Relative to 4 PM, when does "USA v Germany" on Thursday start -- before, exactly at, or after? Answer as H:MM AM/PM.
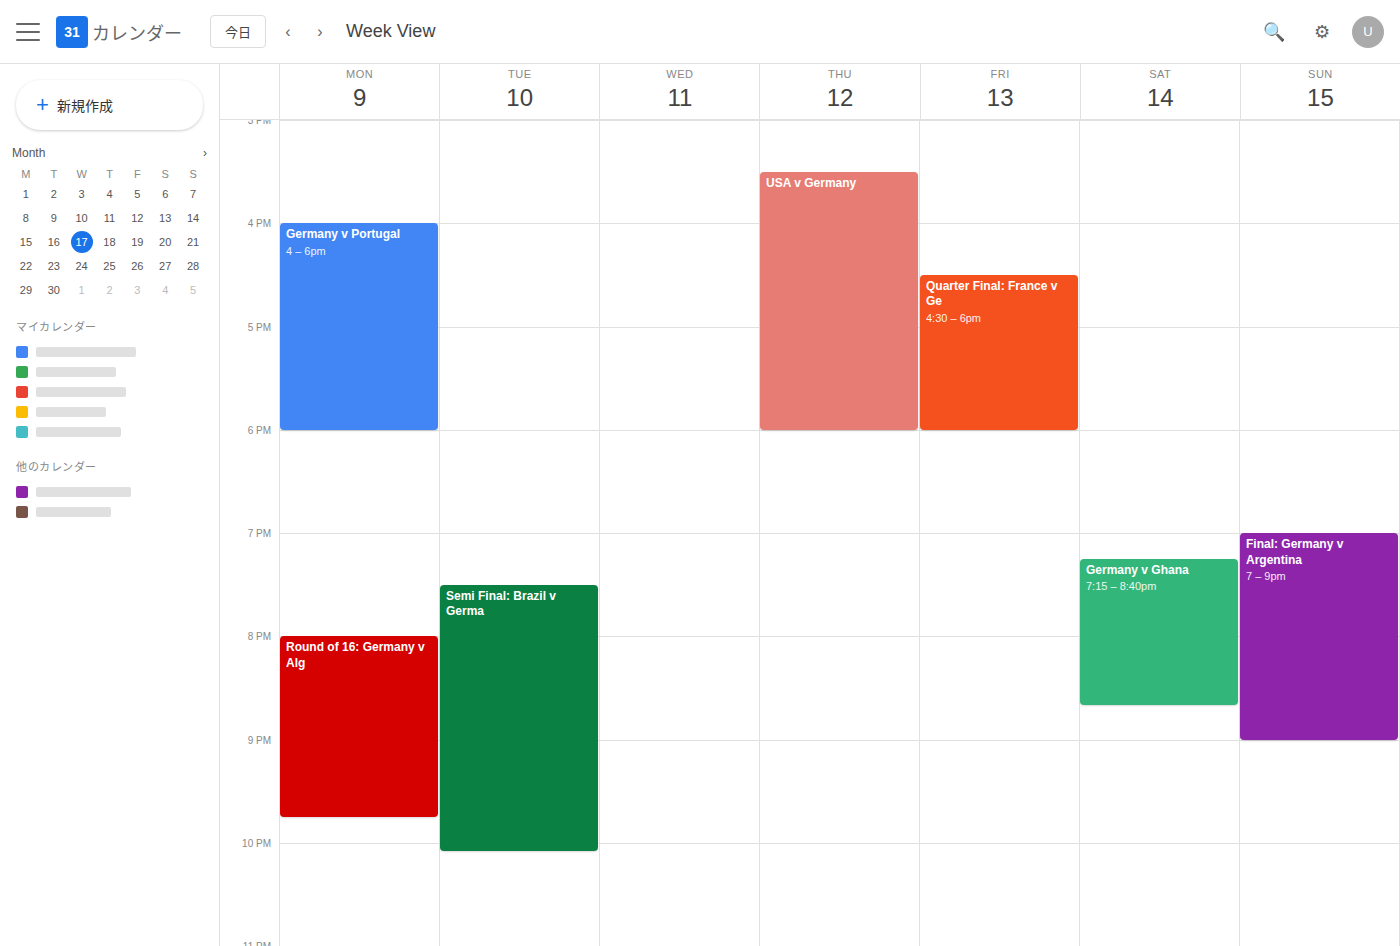
3:30 PM -- before 4 PM, 30 minutes above the 4 PM line.